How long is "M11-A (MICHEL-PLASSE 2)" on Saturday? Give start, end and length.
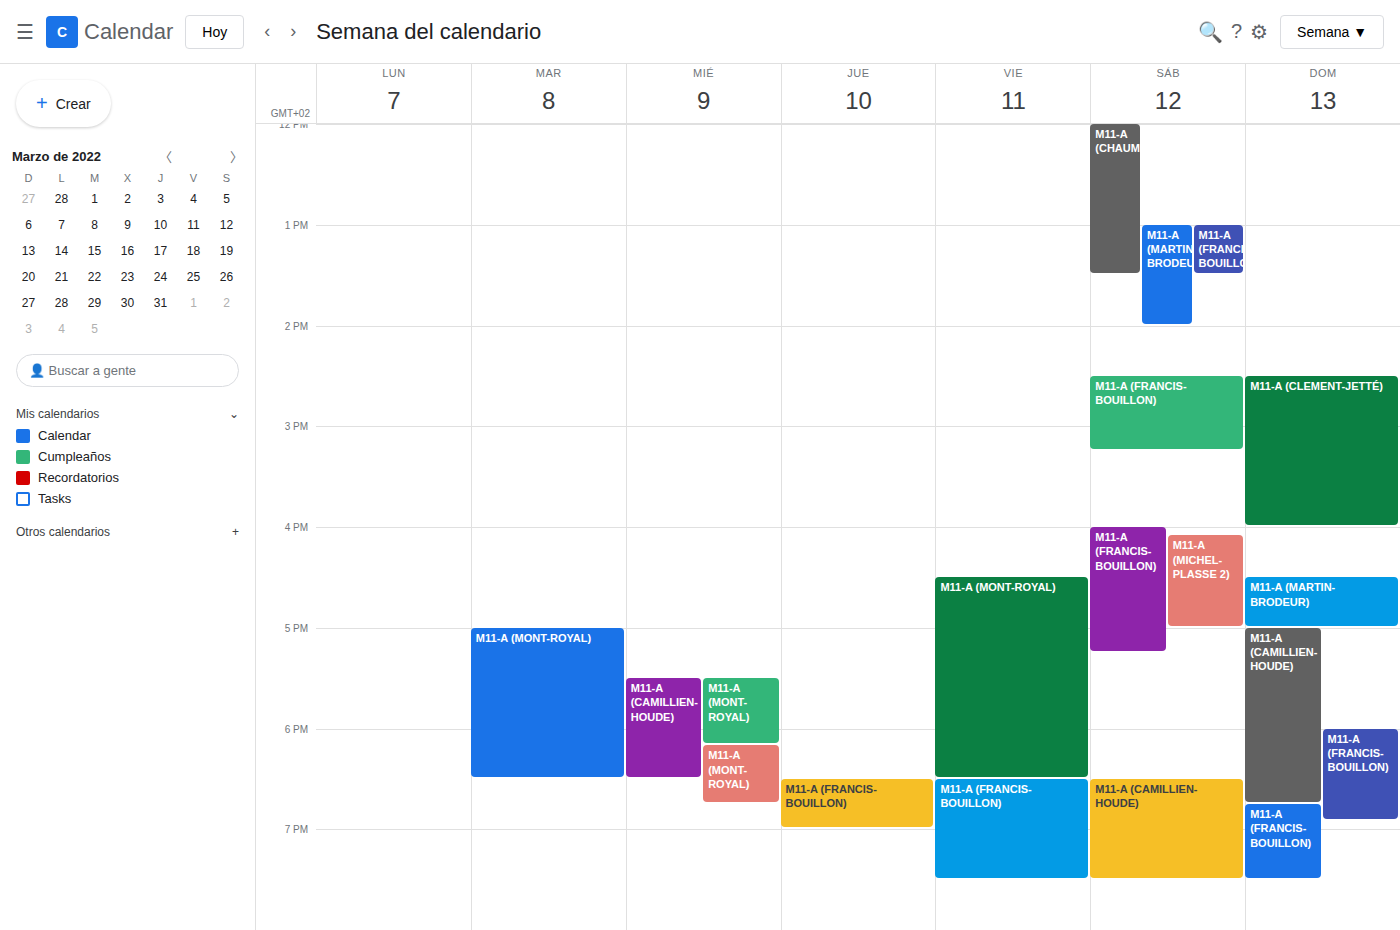
4:05 PM to 5:00 PM, 55 minutes